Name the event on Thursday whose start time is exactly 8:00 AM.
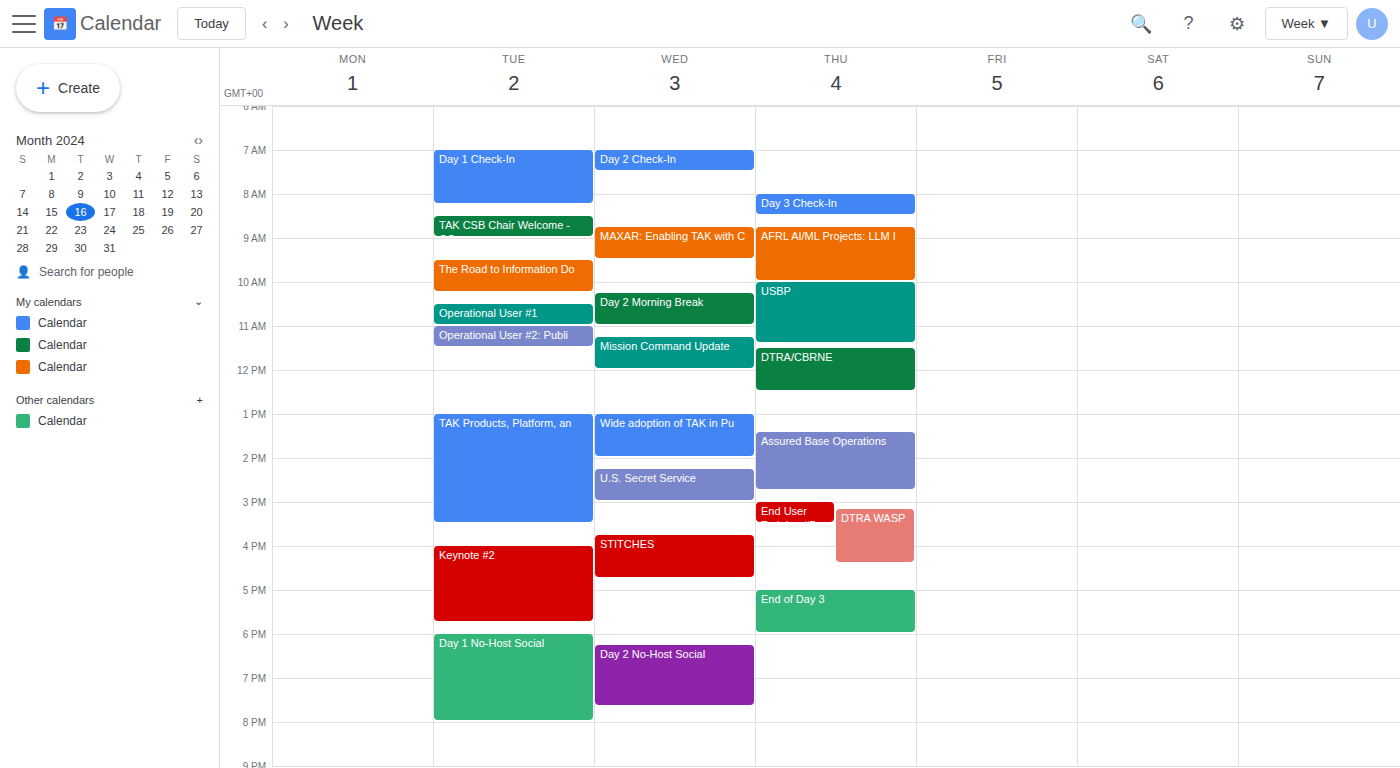
"Day 3 Check-In"